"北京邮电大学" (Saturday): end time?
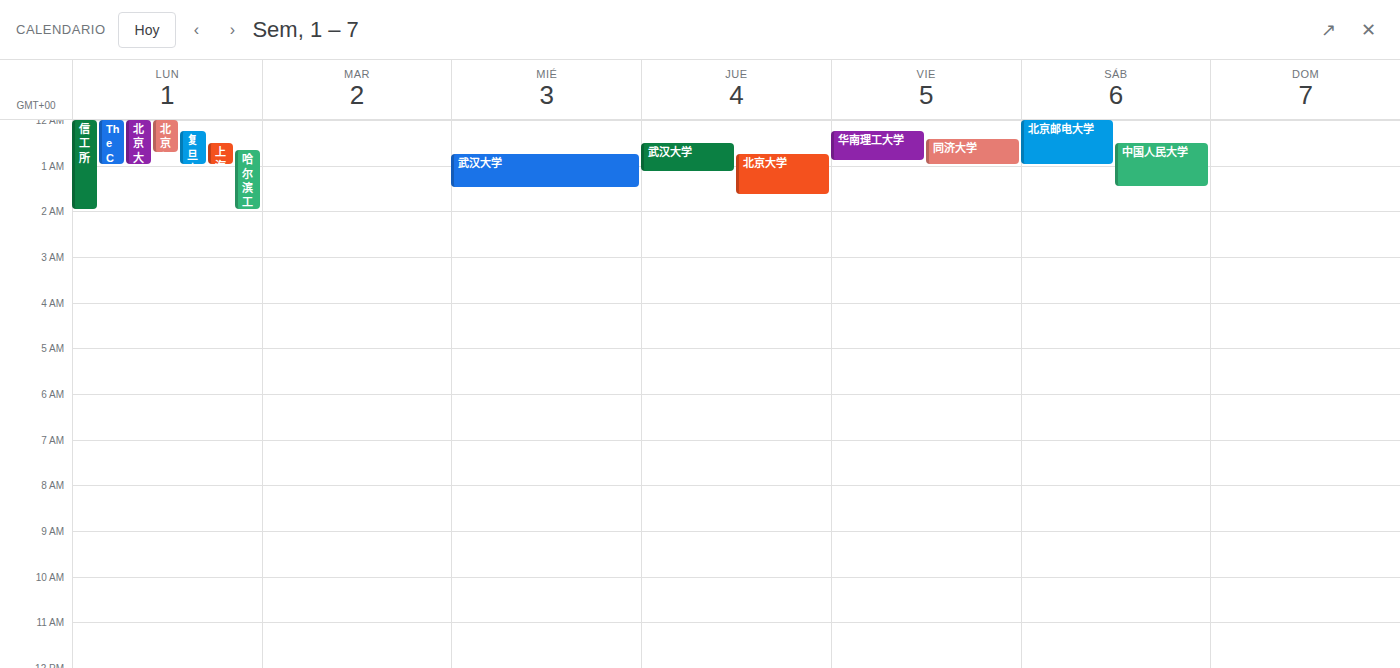
1:00 AM